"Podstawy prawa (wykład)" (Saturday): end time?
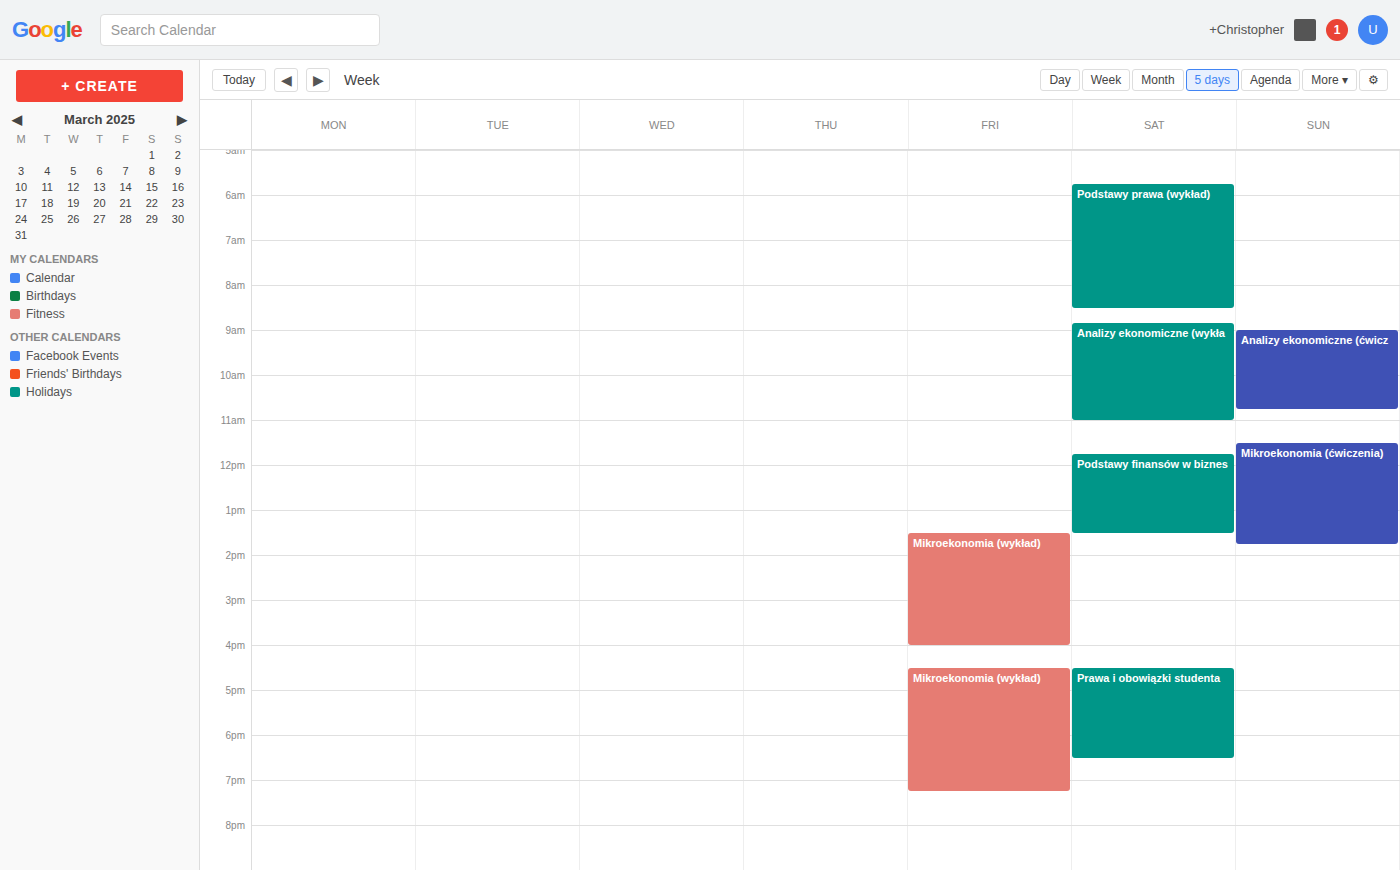
08:30